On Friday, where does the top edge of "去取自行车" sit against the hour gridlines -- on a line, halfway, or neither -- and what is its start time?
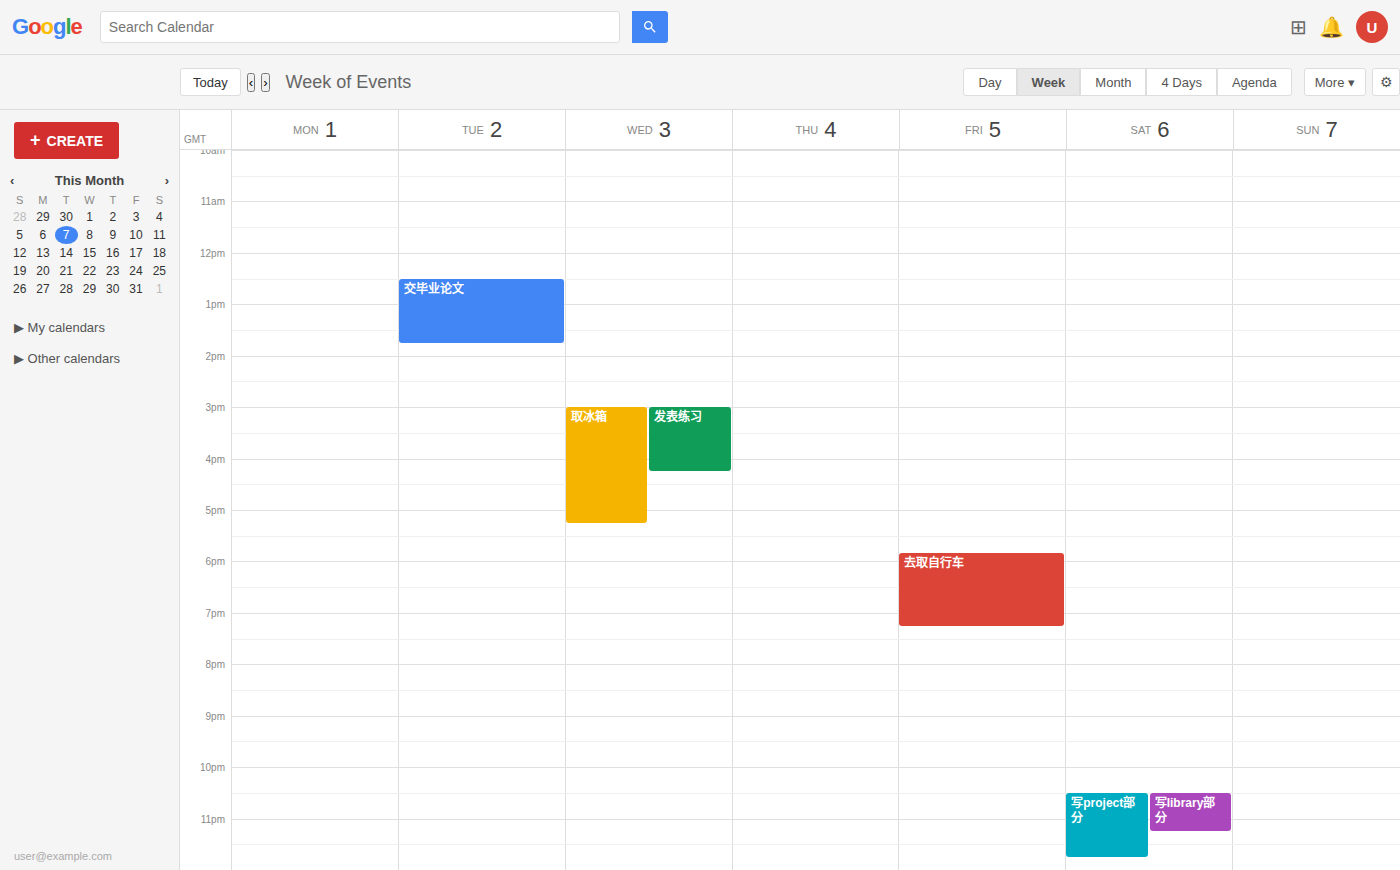
17:50 -- neither: 50 minutes below the 17:00 line and 10 minutes above the 18:00 line.